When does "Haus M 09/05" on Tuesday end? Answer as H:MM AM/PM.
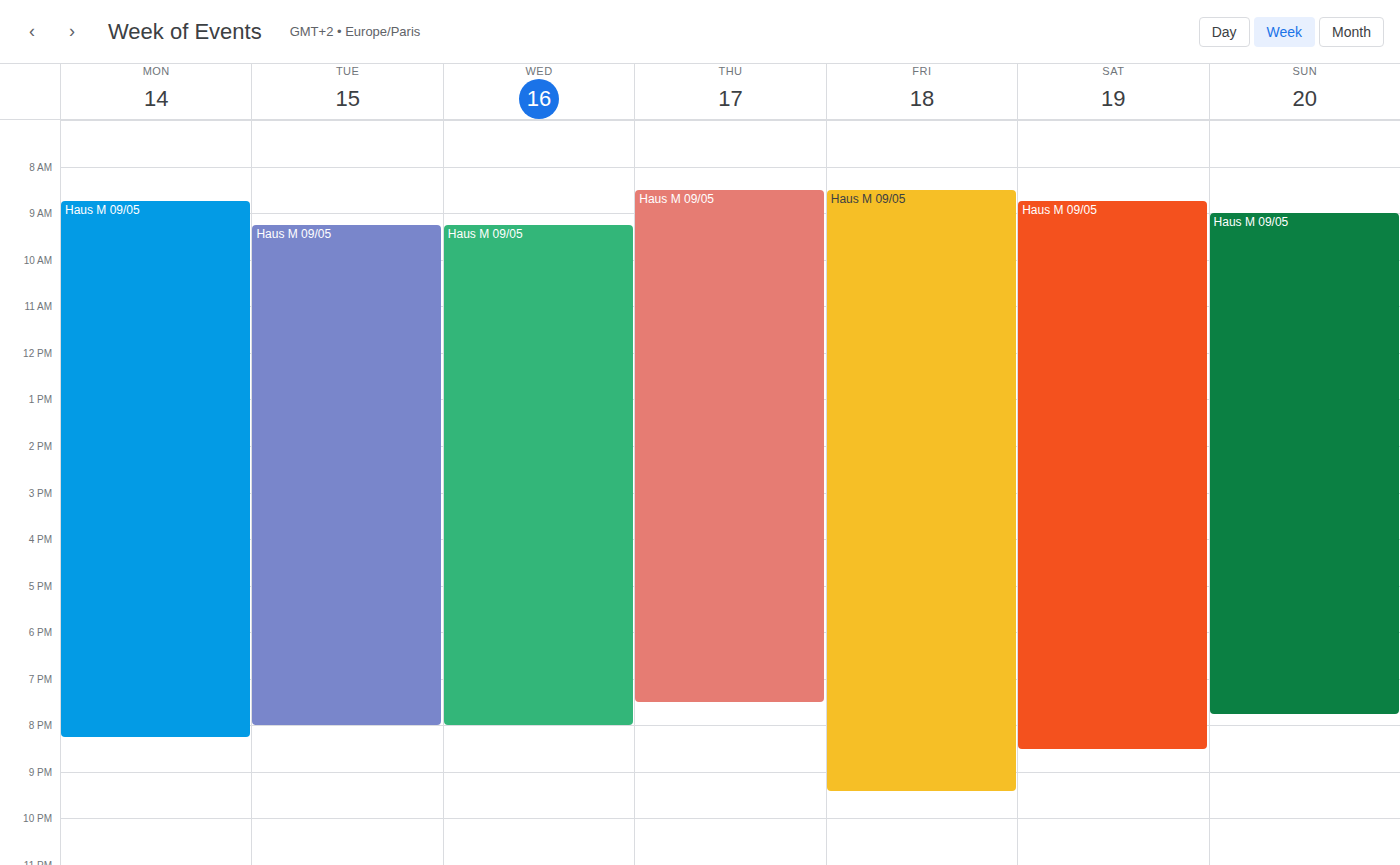
8:00 PM